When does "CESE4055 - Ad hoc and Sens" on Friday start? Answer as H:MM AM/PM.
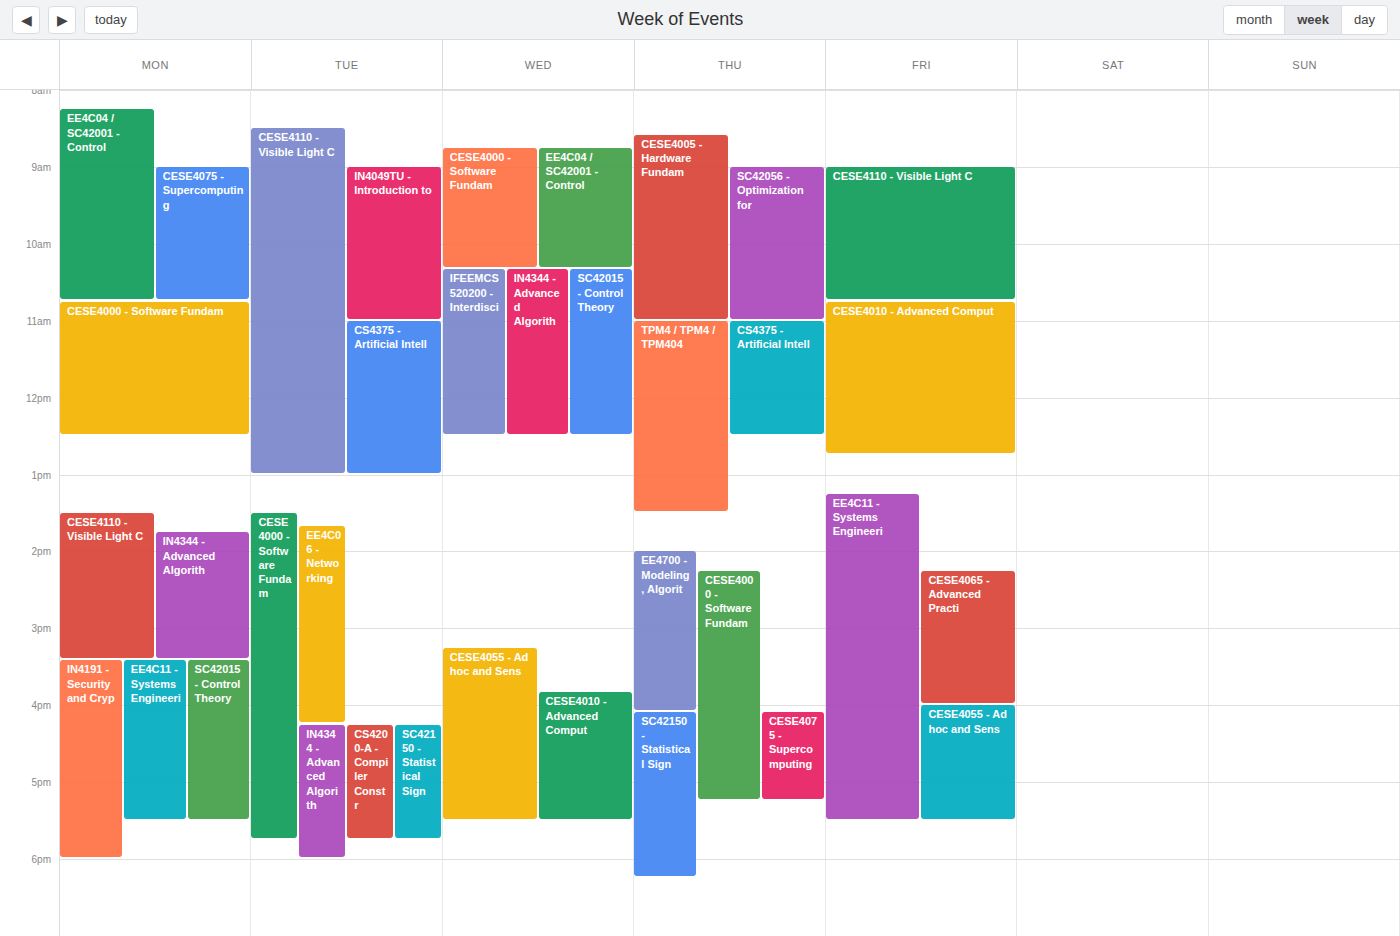
4:00 PM